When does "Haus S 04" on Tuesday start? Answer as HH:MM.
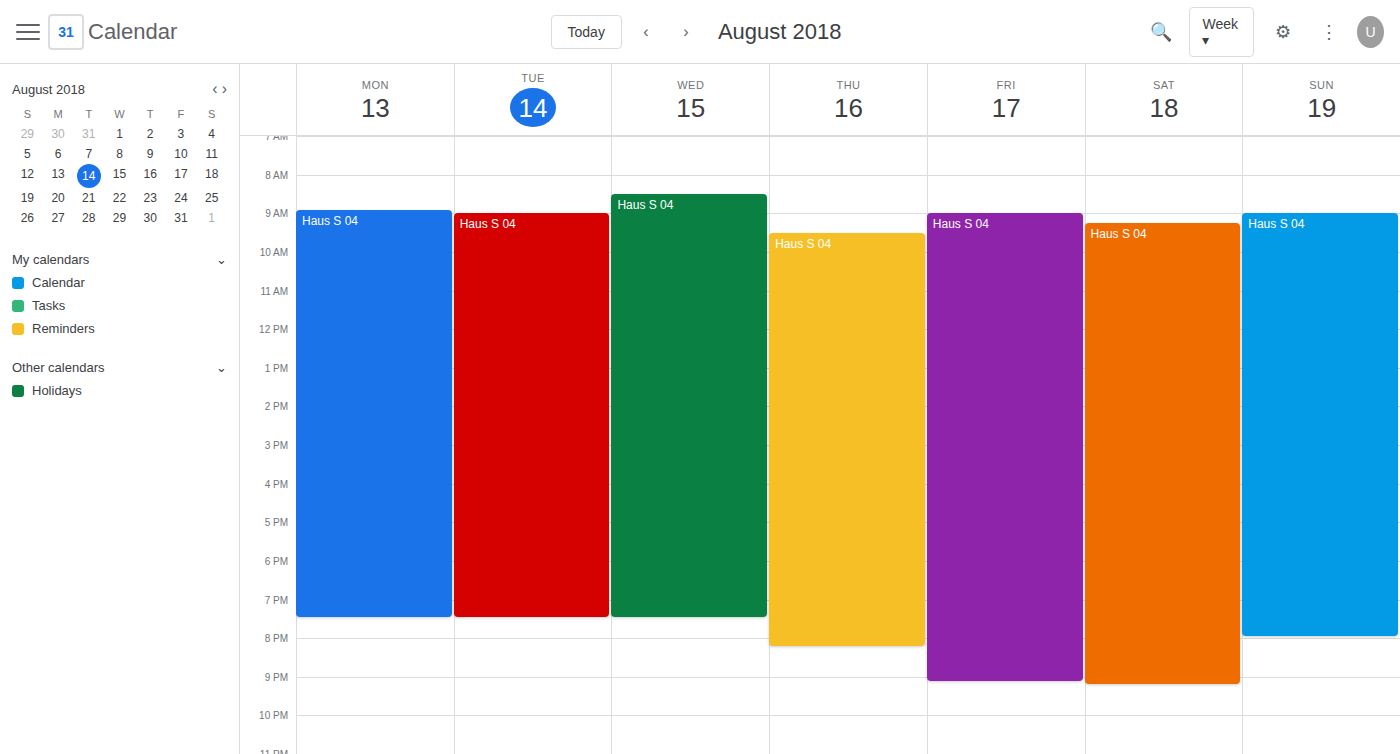
09:00